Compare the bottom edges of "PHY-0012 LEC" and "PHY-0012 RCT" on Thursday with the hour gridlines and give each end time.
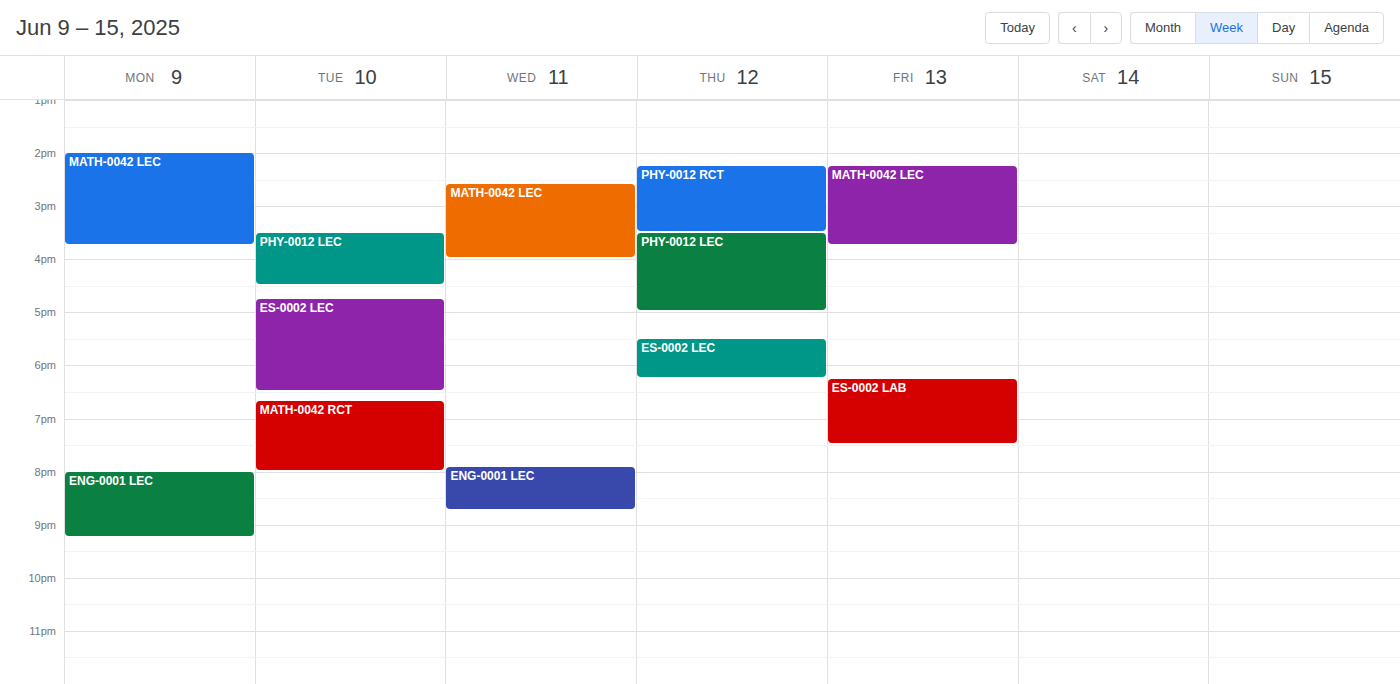
"PHY-0012 LEC": 5:00 PM, exactly on the 5 PM line. "PHY-0012 RCT": 3:30 PM, halfway between the 3 PM and 4 PM lines.